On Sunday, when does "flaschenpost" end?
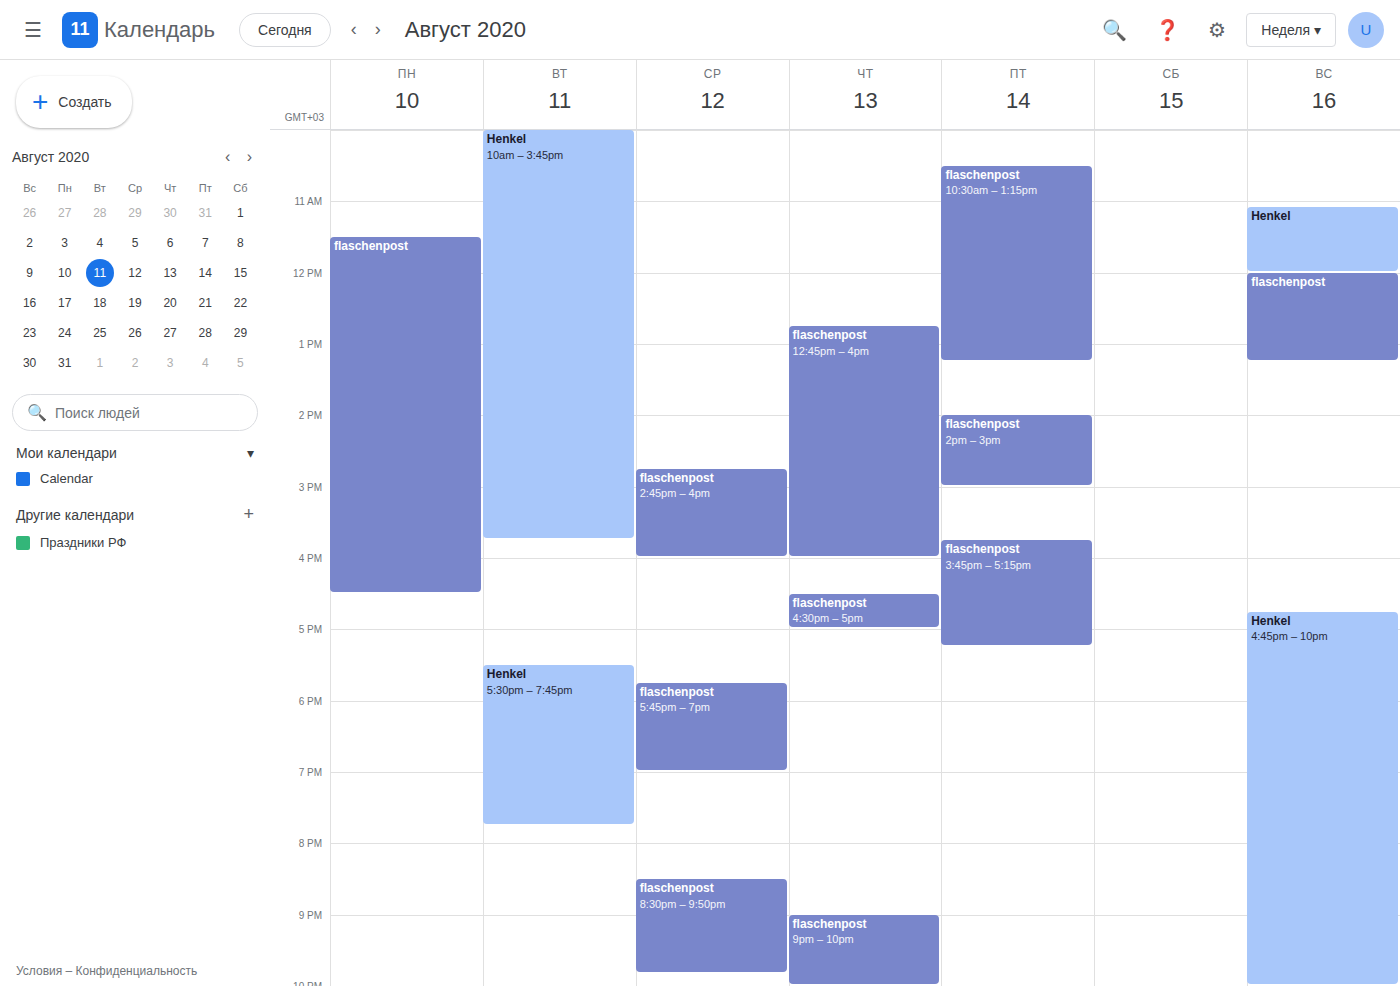
1:15 PM